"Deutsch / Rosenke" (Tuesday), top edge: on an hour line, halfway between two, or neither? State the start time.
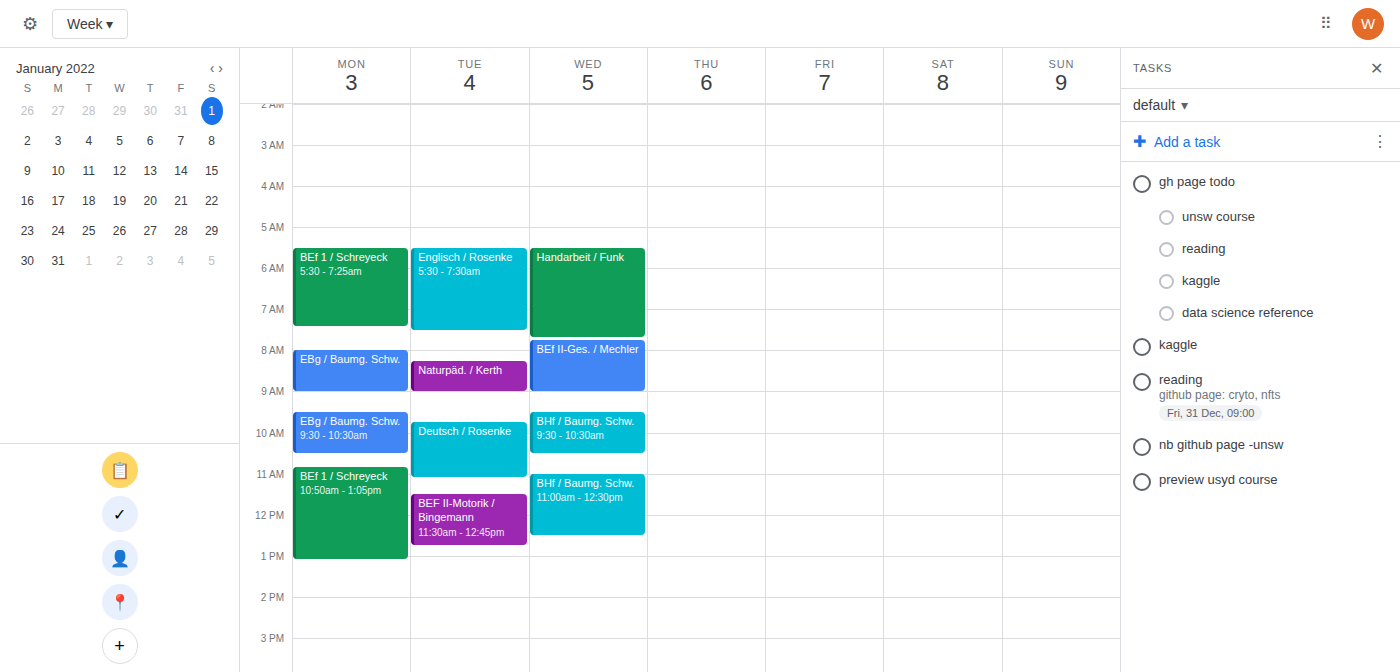
9:45 AM -- neither: three quarters of the way from the 9 AM line to the 10 AM line.